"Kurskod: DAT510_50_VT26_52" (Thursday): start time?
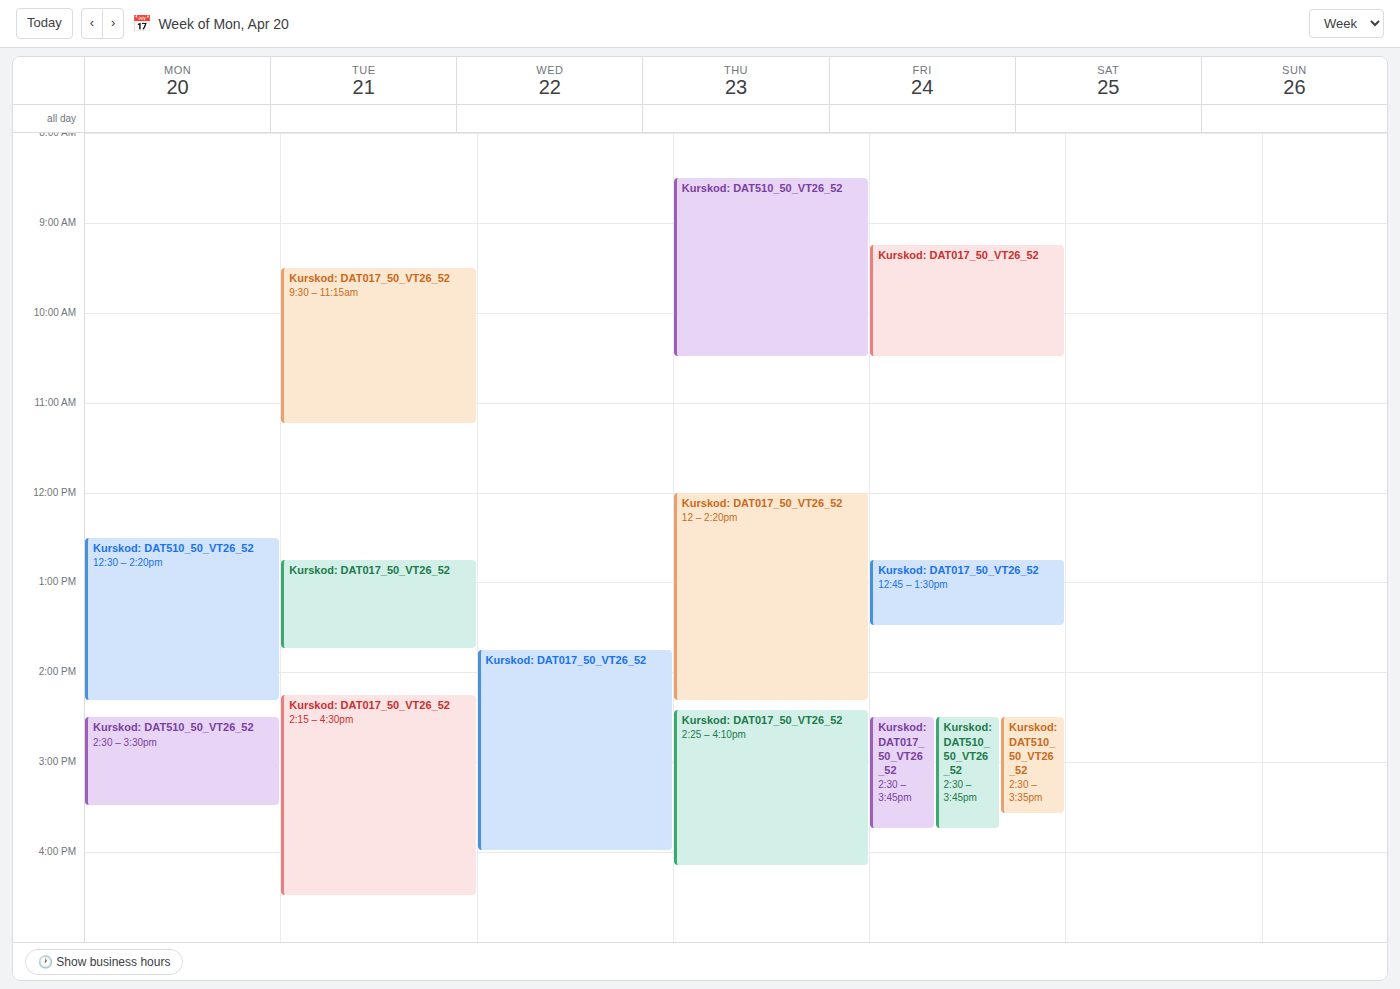
8:30 AM